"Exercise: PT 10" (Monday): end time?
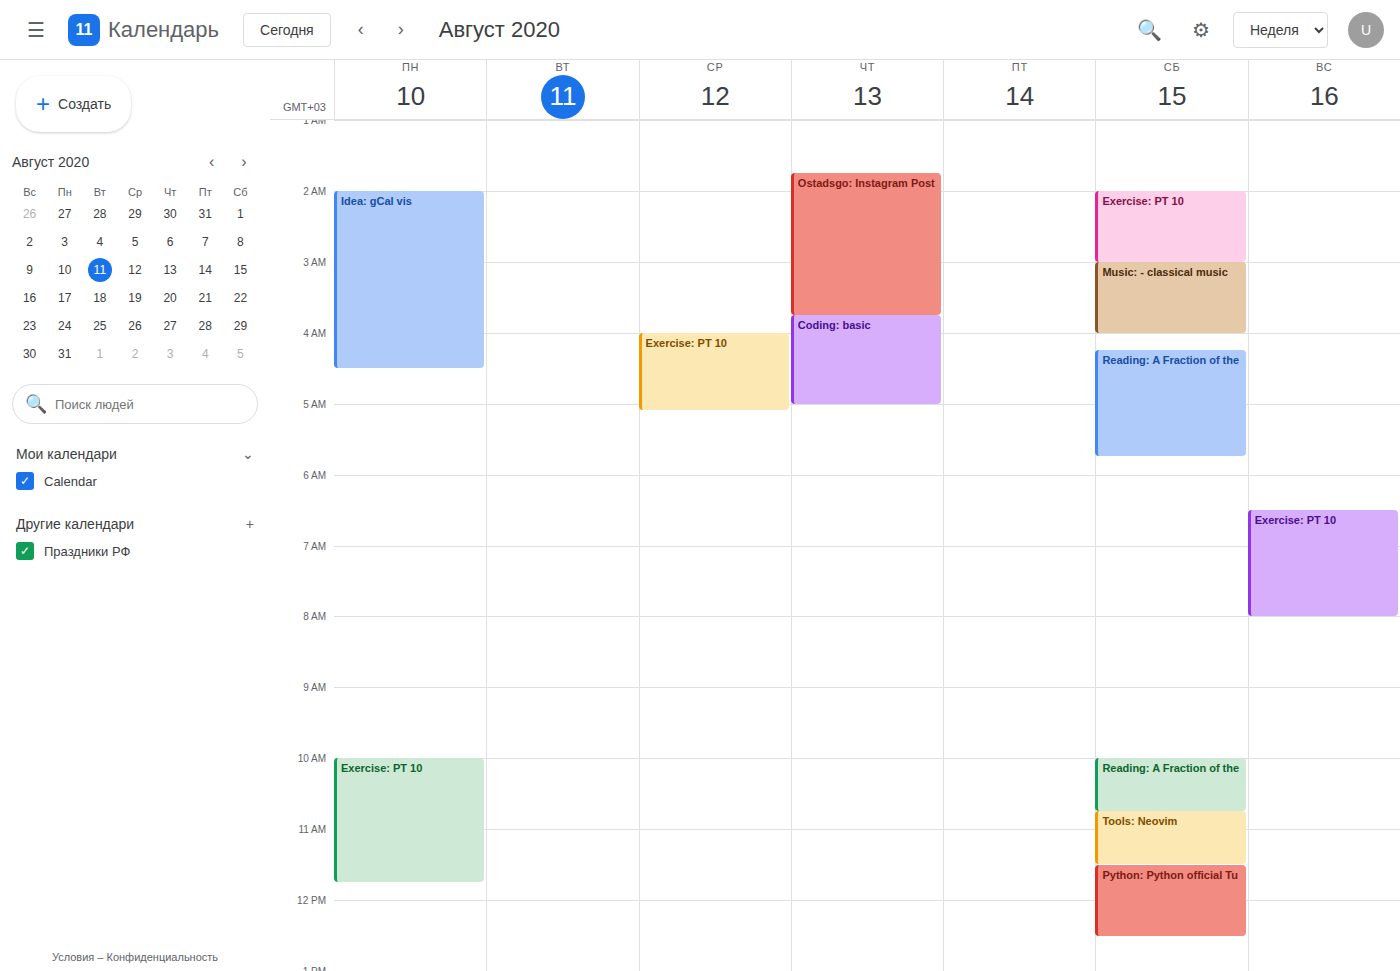
11:45